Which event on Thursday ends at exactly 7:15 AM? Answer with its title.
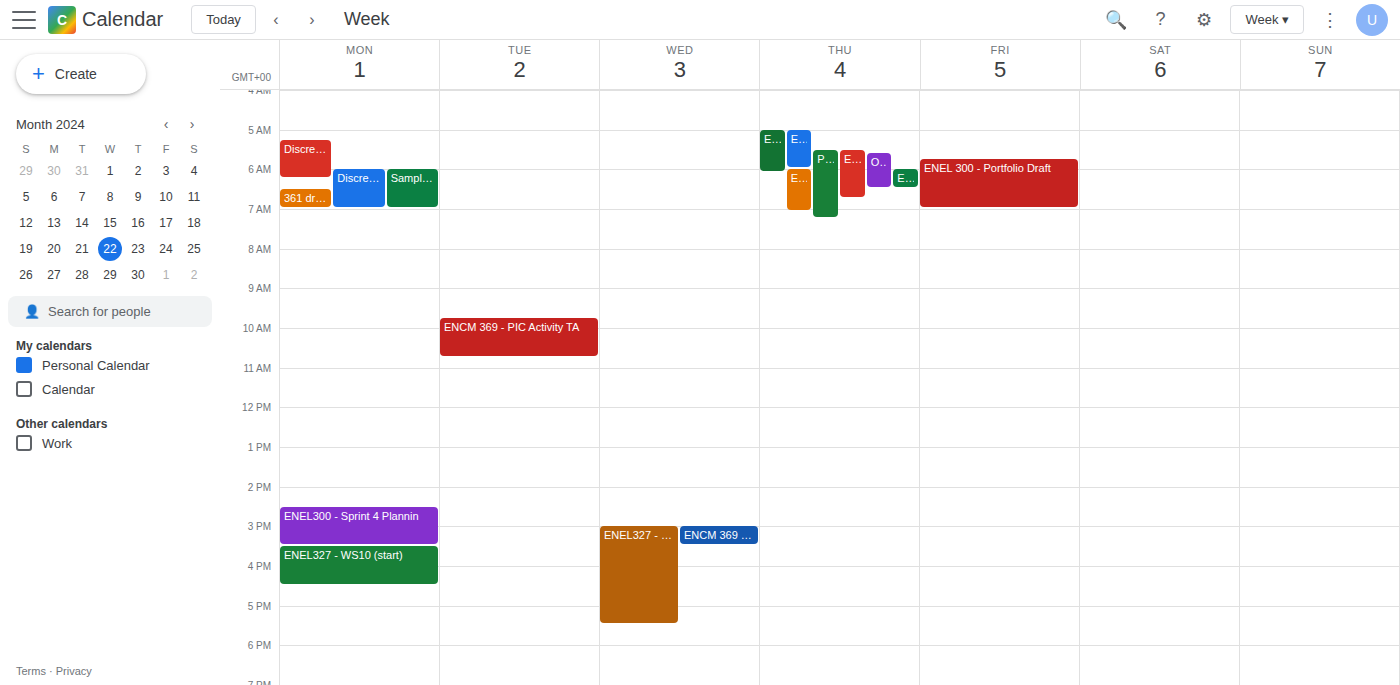
"PIC Activity 6 Peer Code R"